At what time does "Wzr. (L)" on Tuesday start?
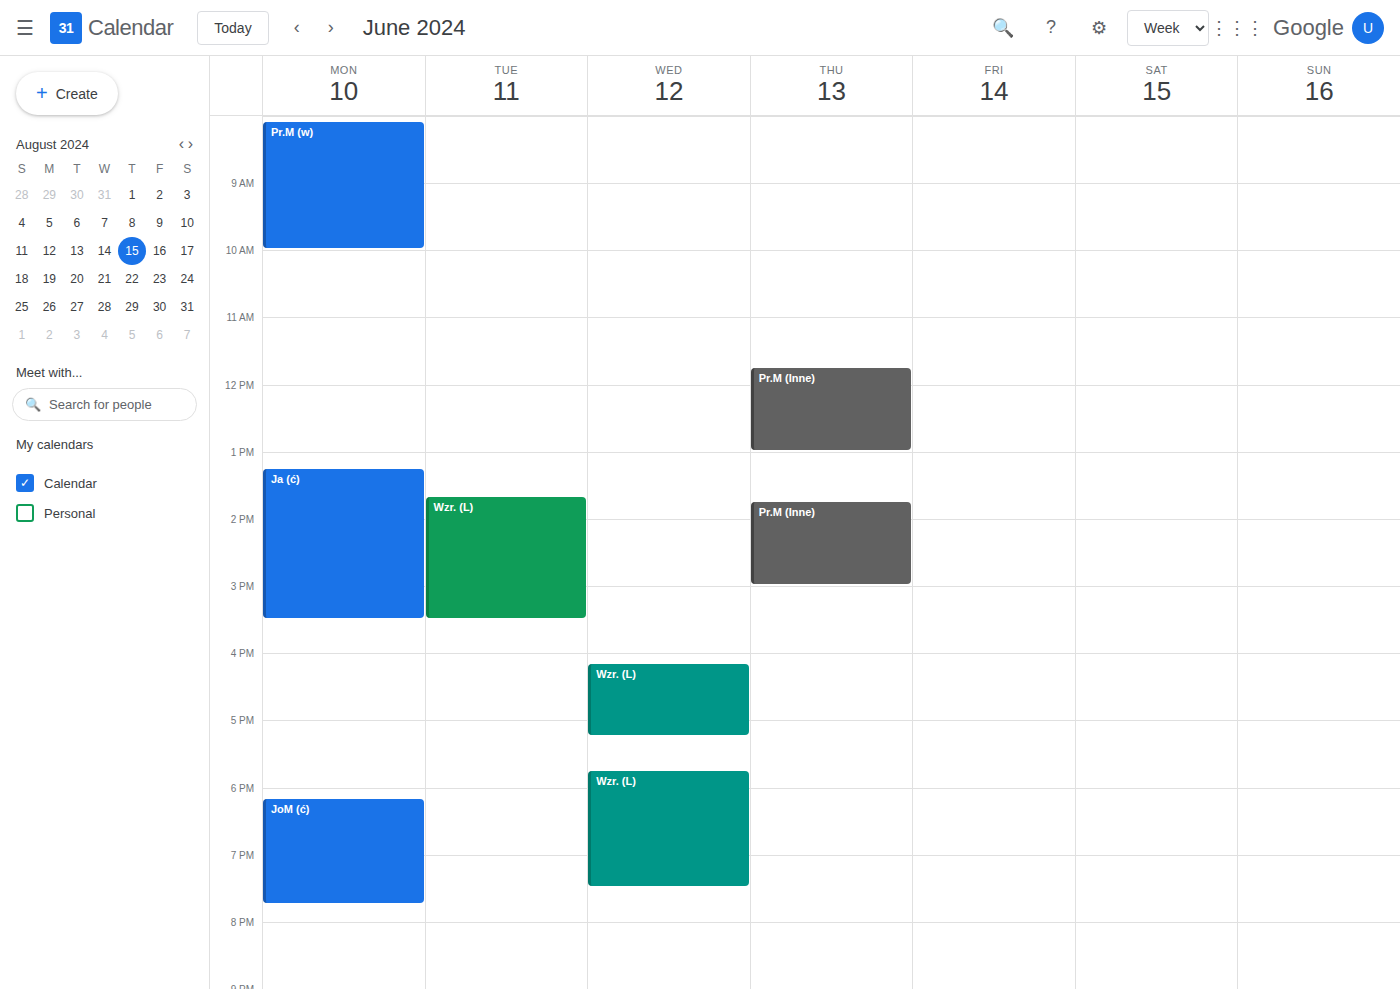
1:40 PM